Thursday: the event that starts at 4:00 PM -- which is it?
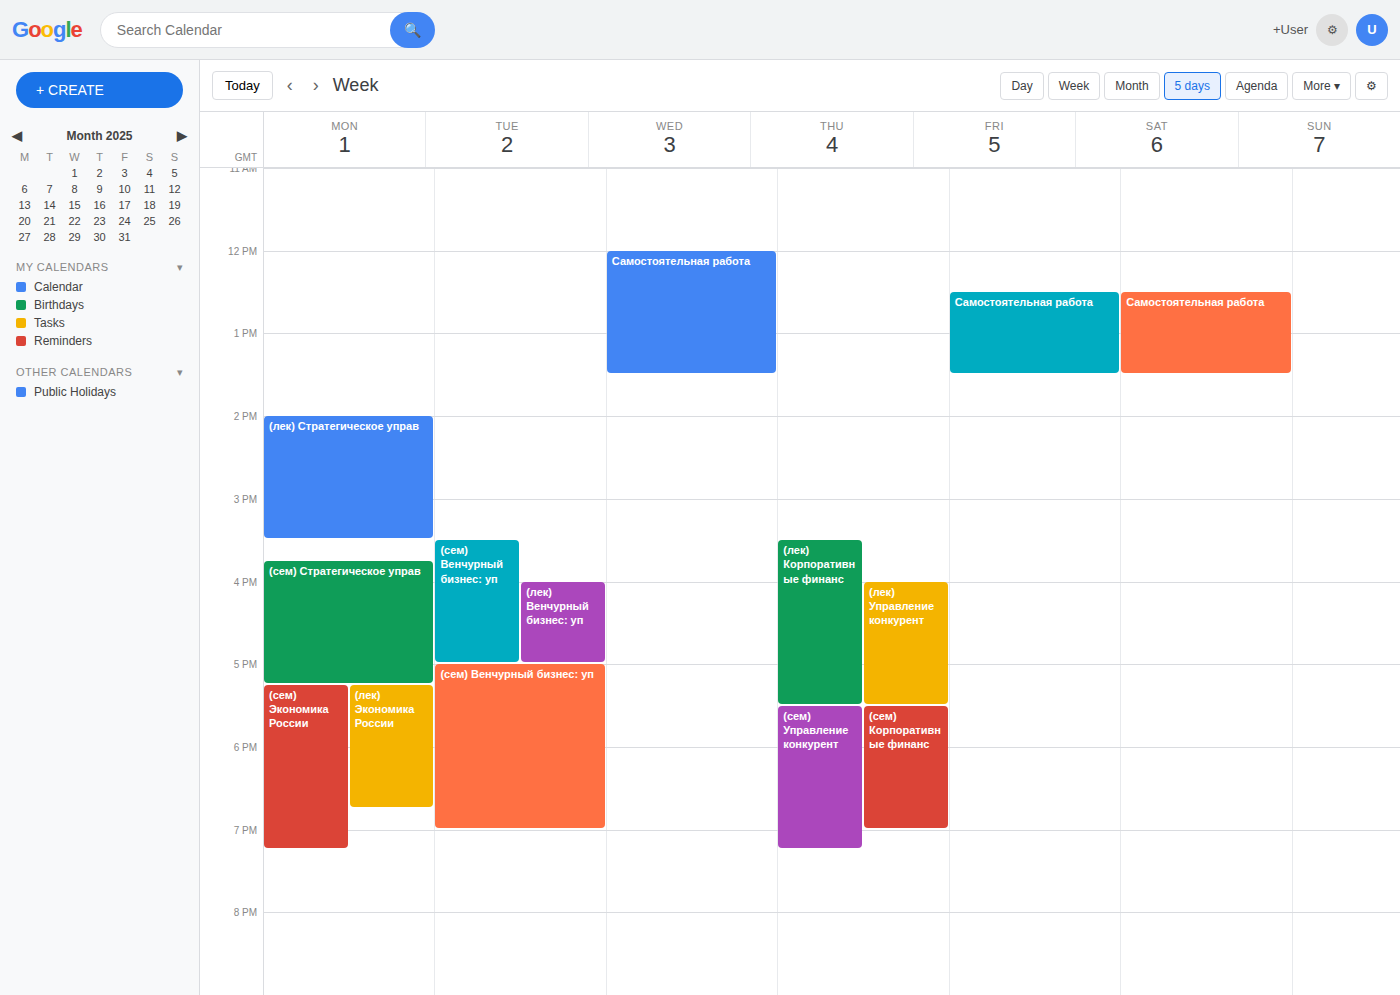
"(лек) Управление конкурент"